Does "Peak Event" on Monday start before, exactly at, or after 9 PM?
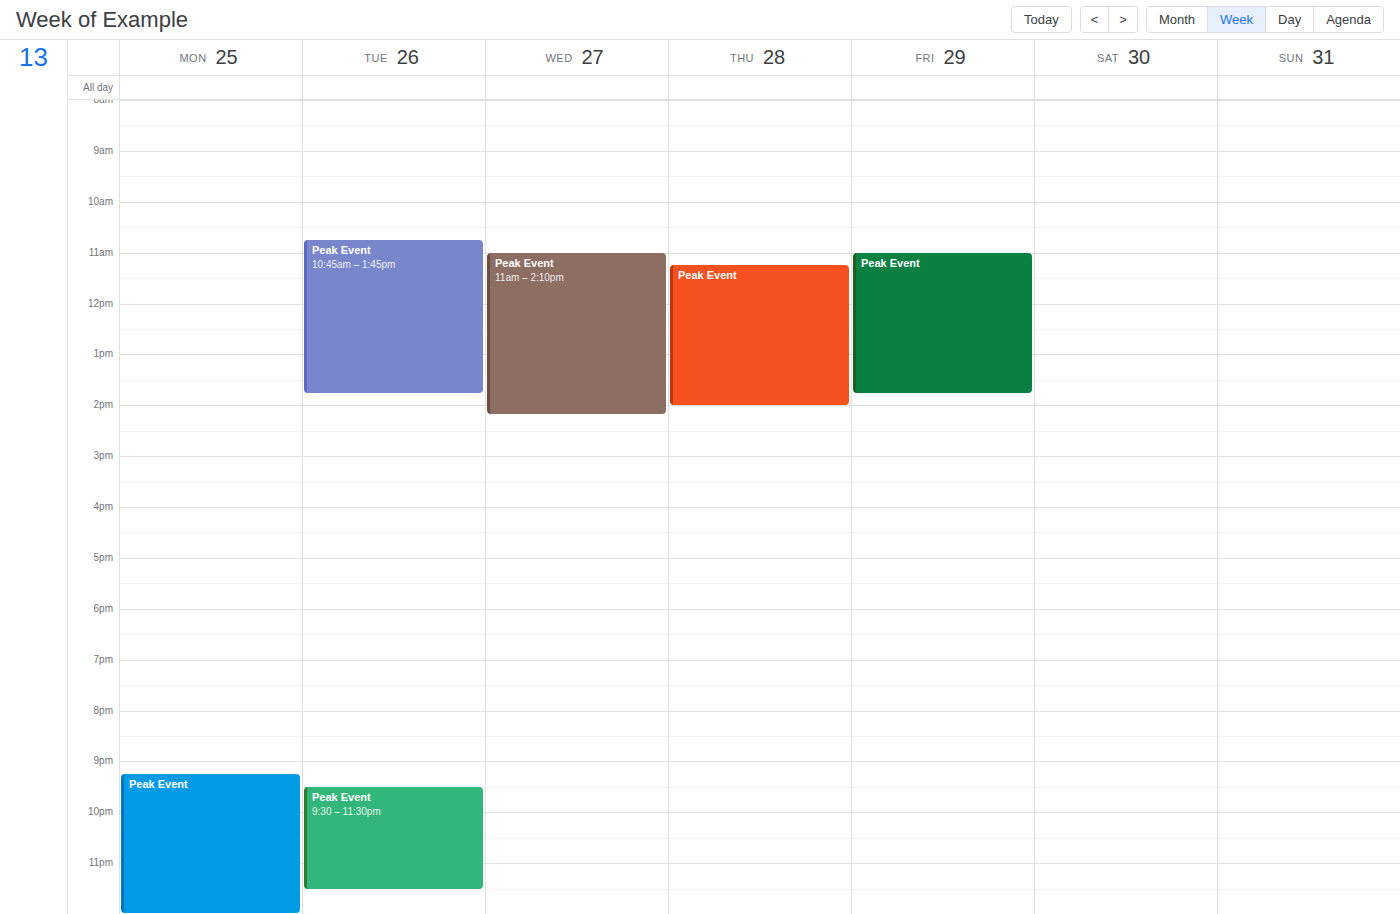
9:15 PM -- after 9 PM, 15 minutes below the 9 PM line.